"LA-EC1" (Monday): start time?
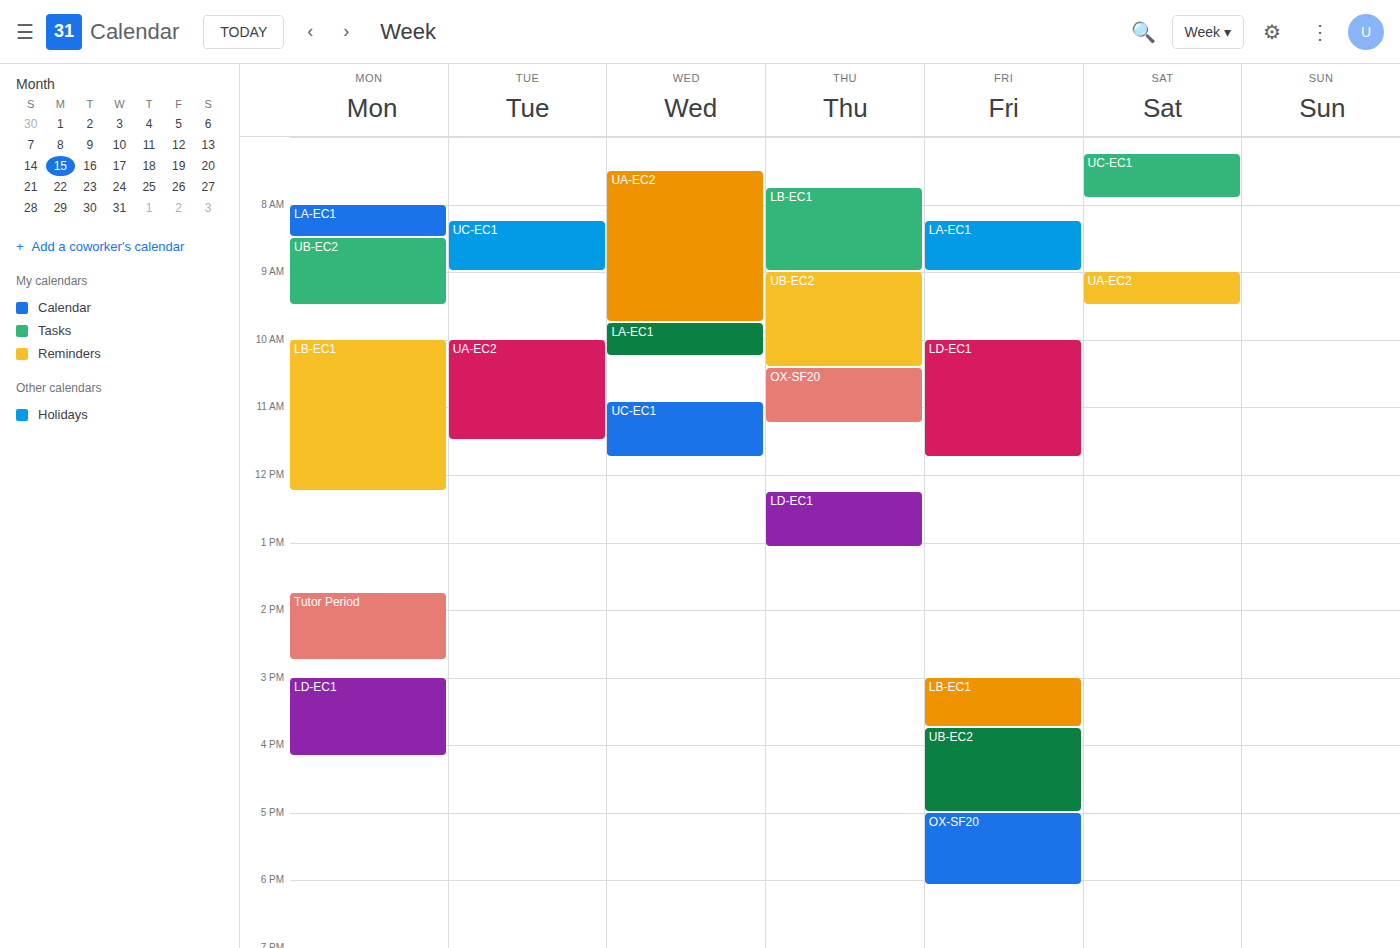
08:00